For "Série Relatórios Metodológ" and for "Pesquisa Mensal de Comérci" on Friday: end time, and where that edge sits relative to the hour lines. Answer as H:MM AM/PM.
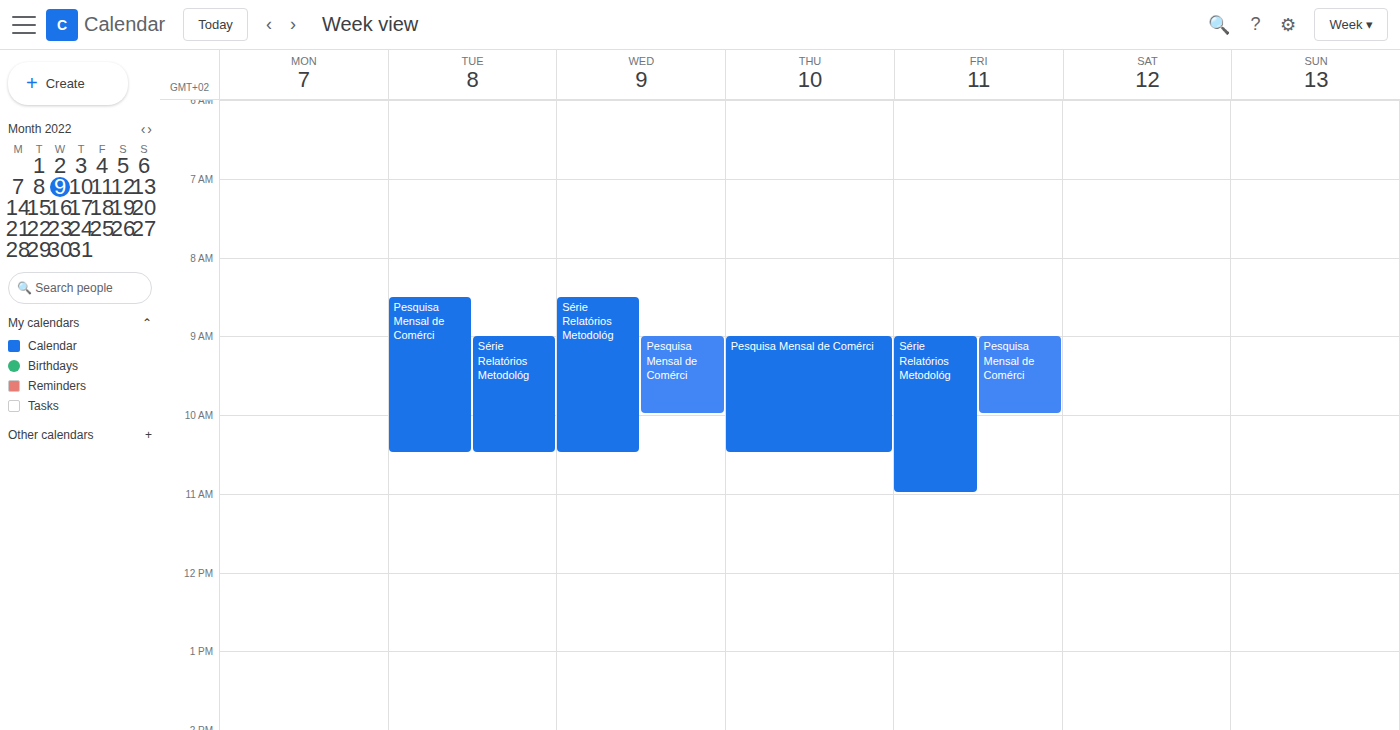
"Série Relatórios Metodológ": 11:00 AM, exactly on the 11 AM line. "Pesquisa Mensal de Comérci": 10:00 AM, exactly on the 10 AM line.